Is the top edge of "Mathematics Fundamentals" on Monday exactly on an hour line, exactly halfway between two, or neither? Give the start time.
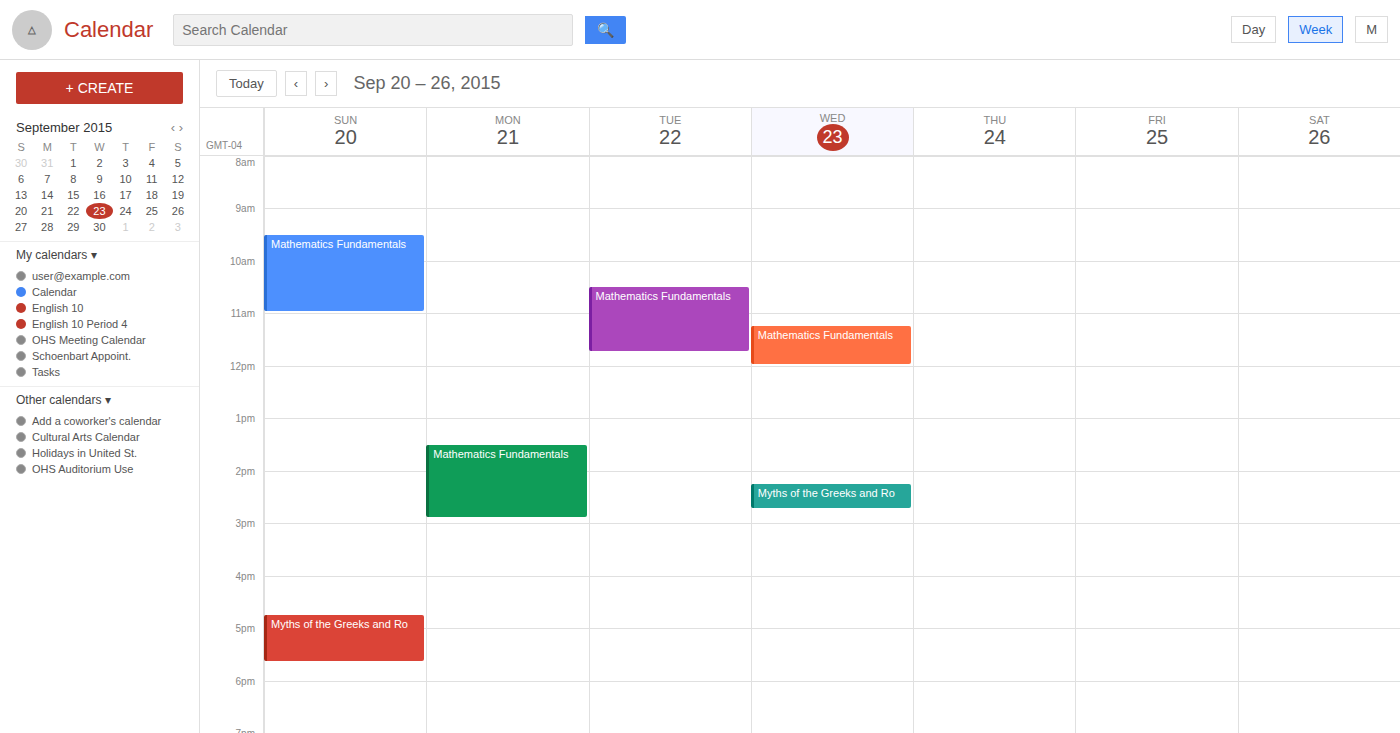
1:30 PM -- halfway between the 1 PM and 2 PM lines.